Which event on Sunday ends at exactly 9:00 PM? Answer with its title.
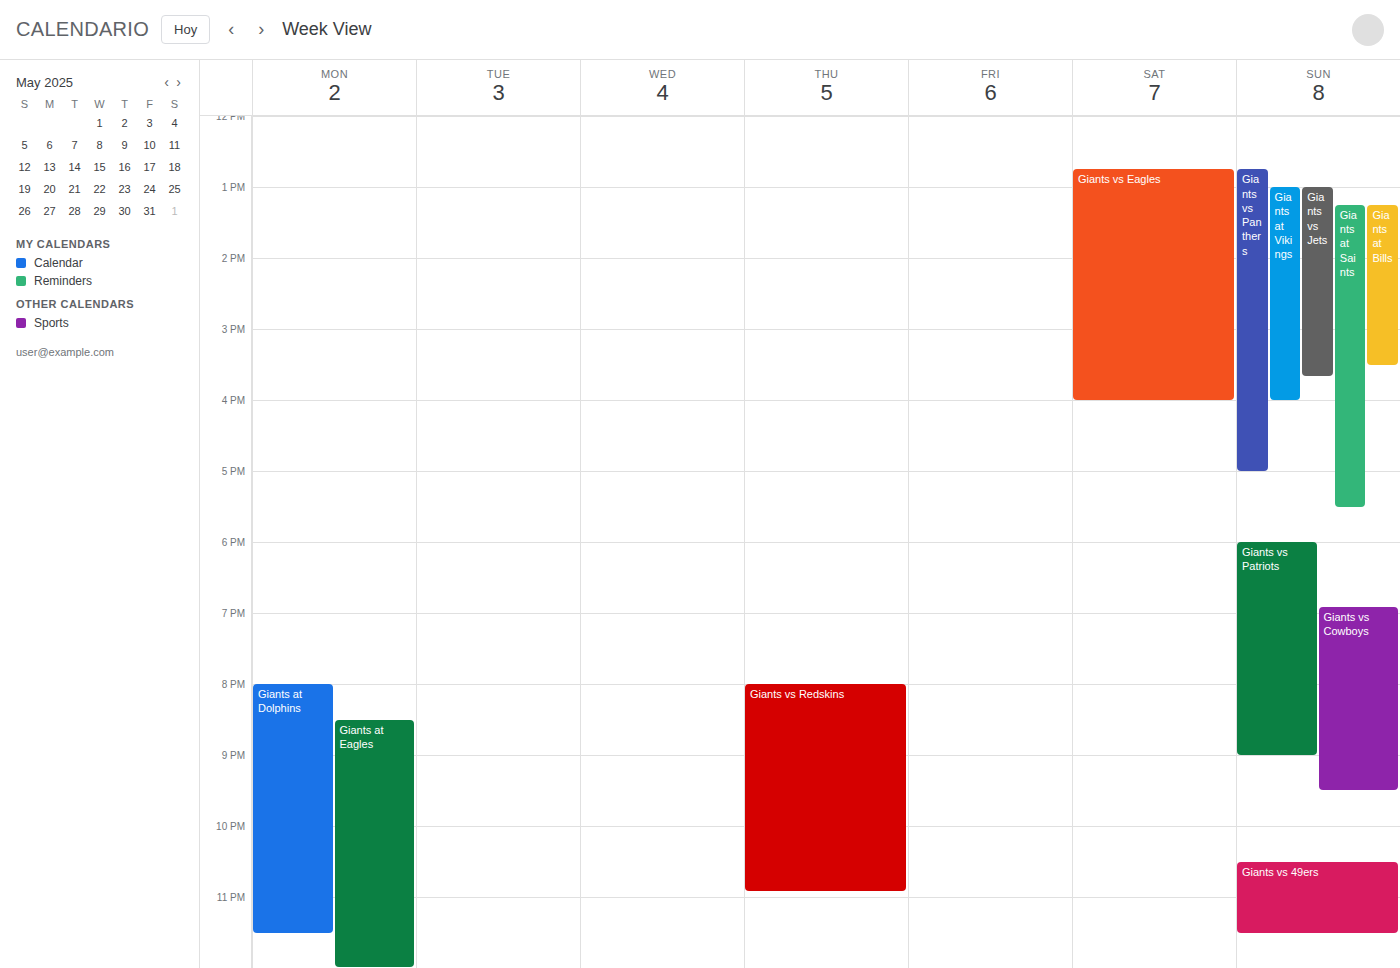
"Giants vs Patriots"